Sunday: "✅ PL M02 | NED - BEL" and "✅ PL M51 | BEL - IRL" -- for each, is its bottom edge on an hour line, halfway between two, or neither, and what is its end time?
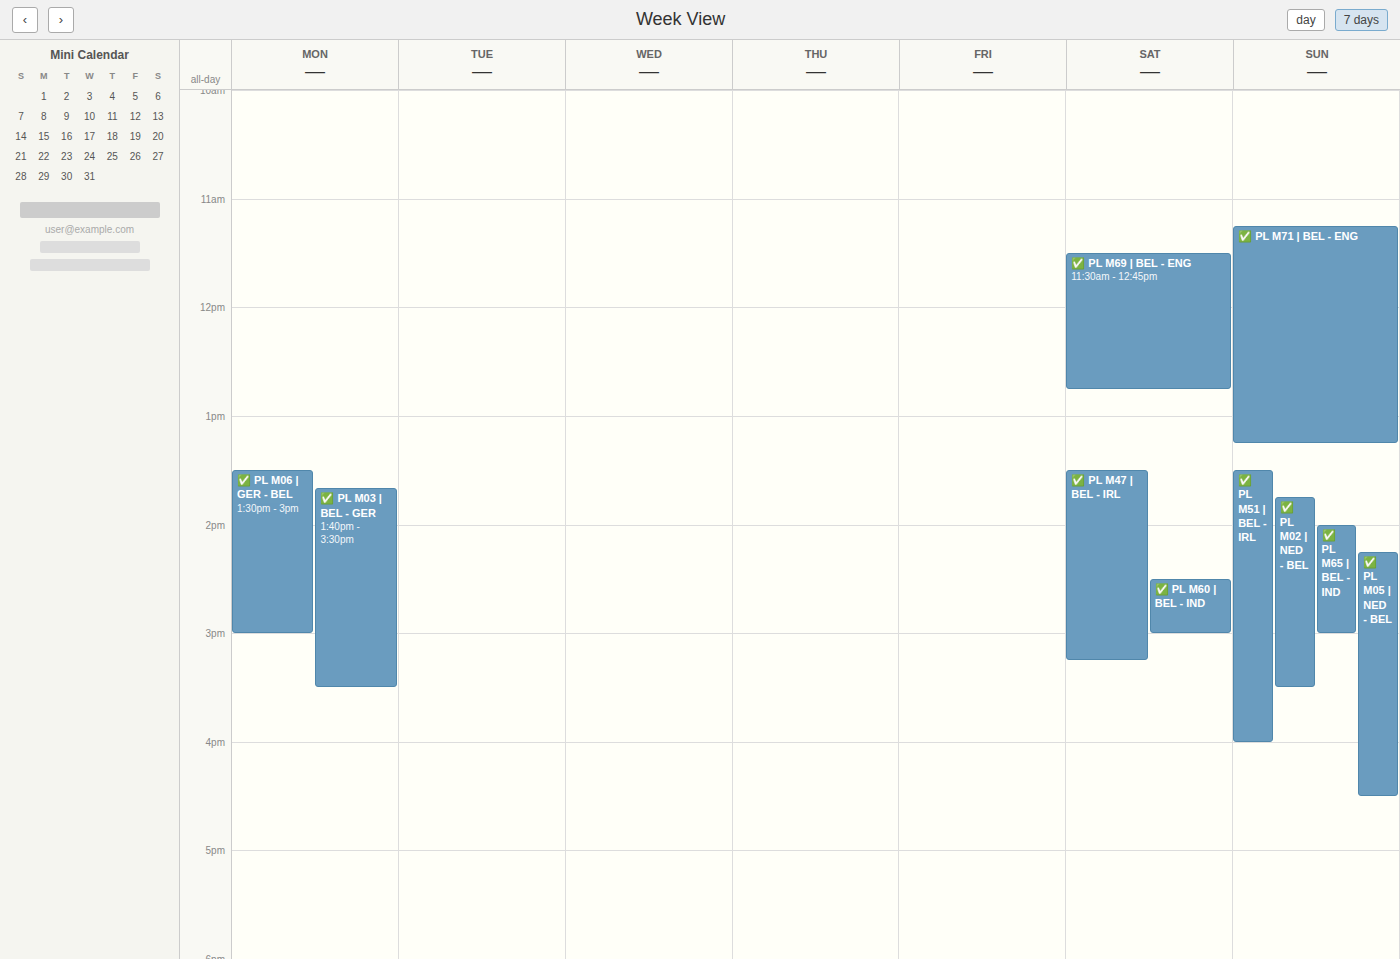
"✅ PL M02 | NED - BEL": 3:30 PM, halfway between the 3 PM and 4 PM lines. "✅ PL M51 | BEL - IRL": 4:00 PM, exactly on the 4 PM line.